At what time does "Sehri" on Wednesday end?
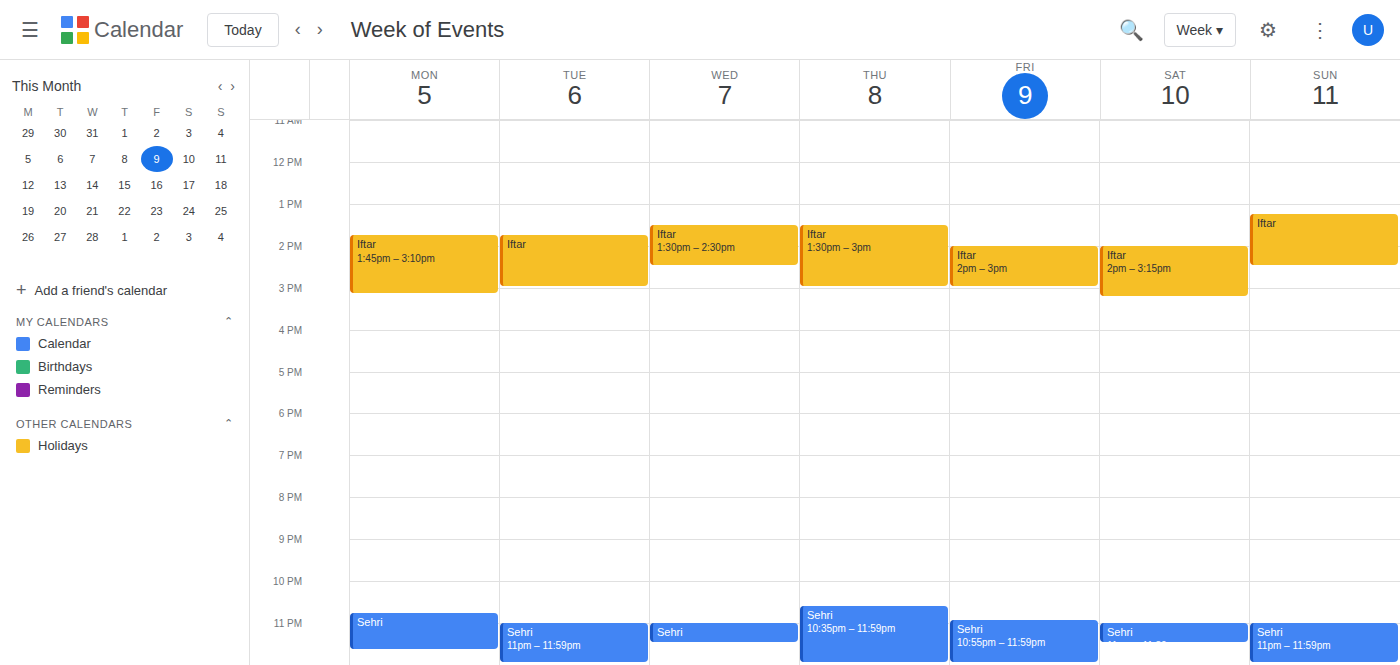
11:30 PM